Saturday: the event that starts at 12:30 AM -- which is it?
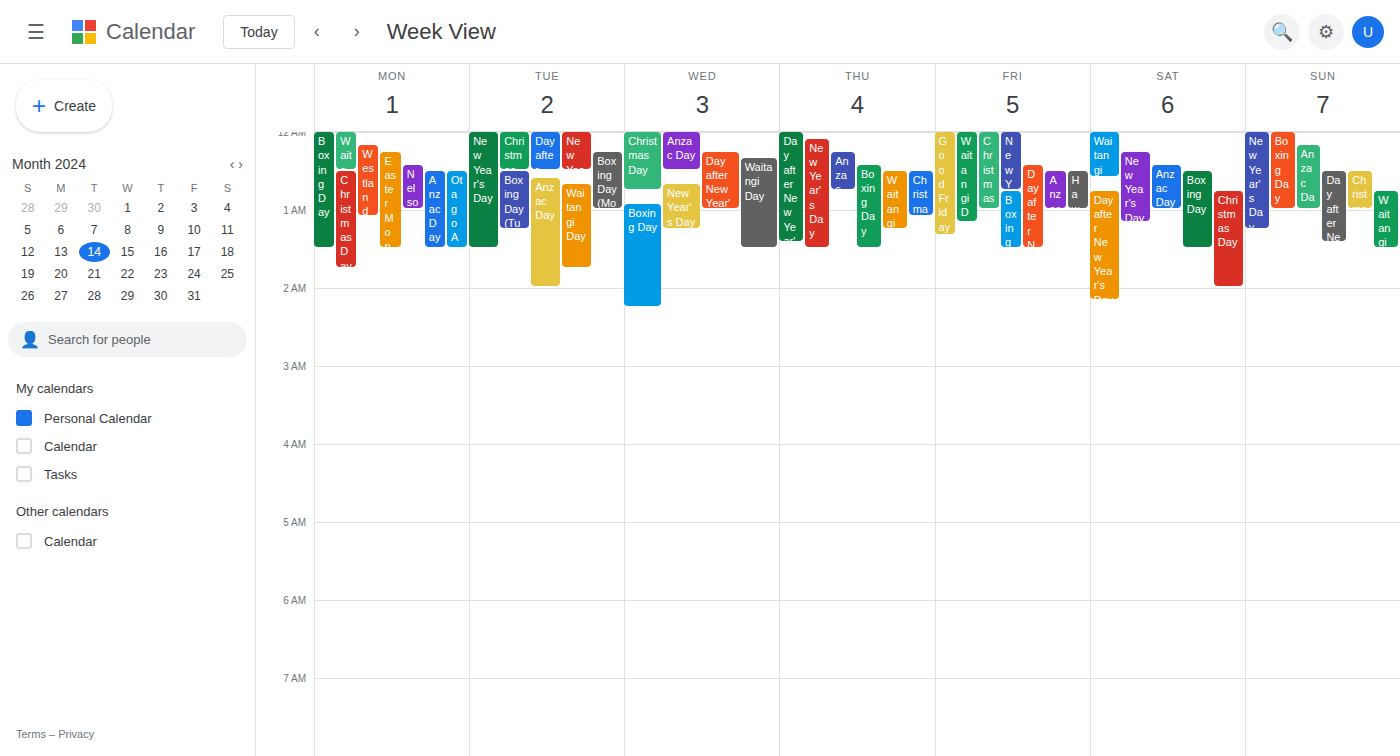
"Boxing Day"